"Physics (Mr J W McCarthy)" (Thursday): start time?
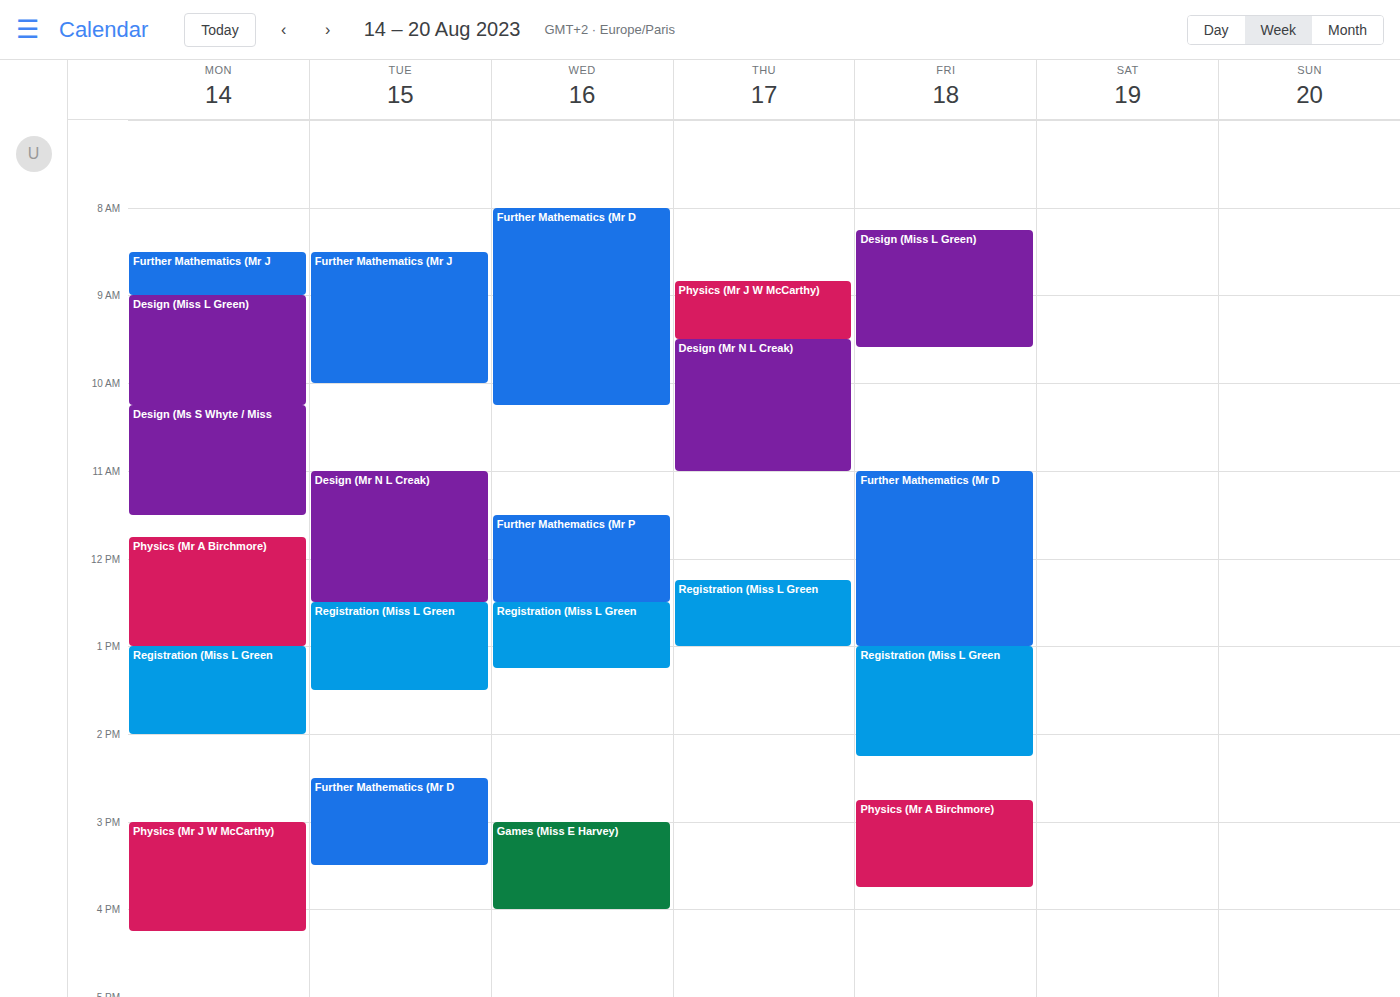
8:50 AM